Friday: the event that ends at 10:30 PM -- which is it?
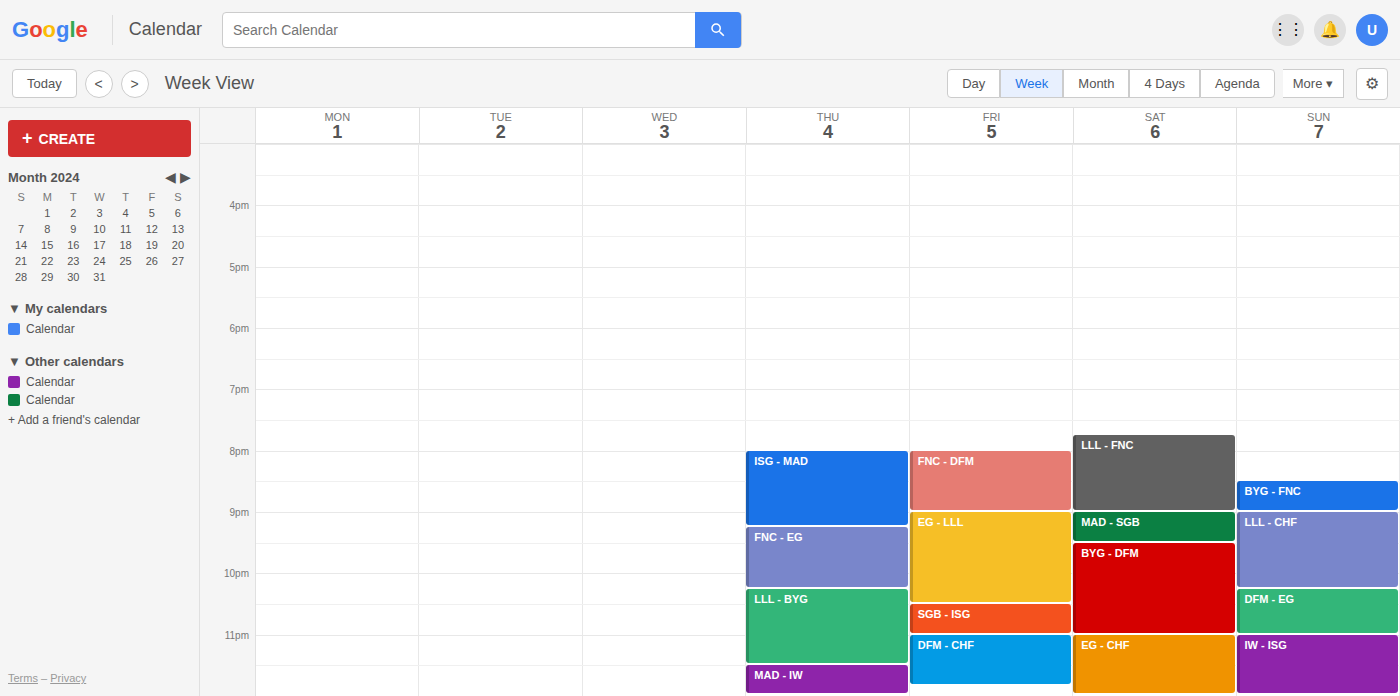
"EG - LLL"